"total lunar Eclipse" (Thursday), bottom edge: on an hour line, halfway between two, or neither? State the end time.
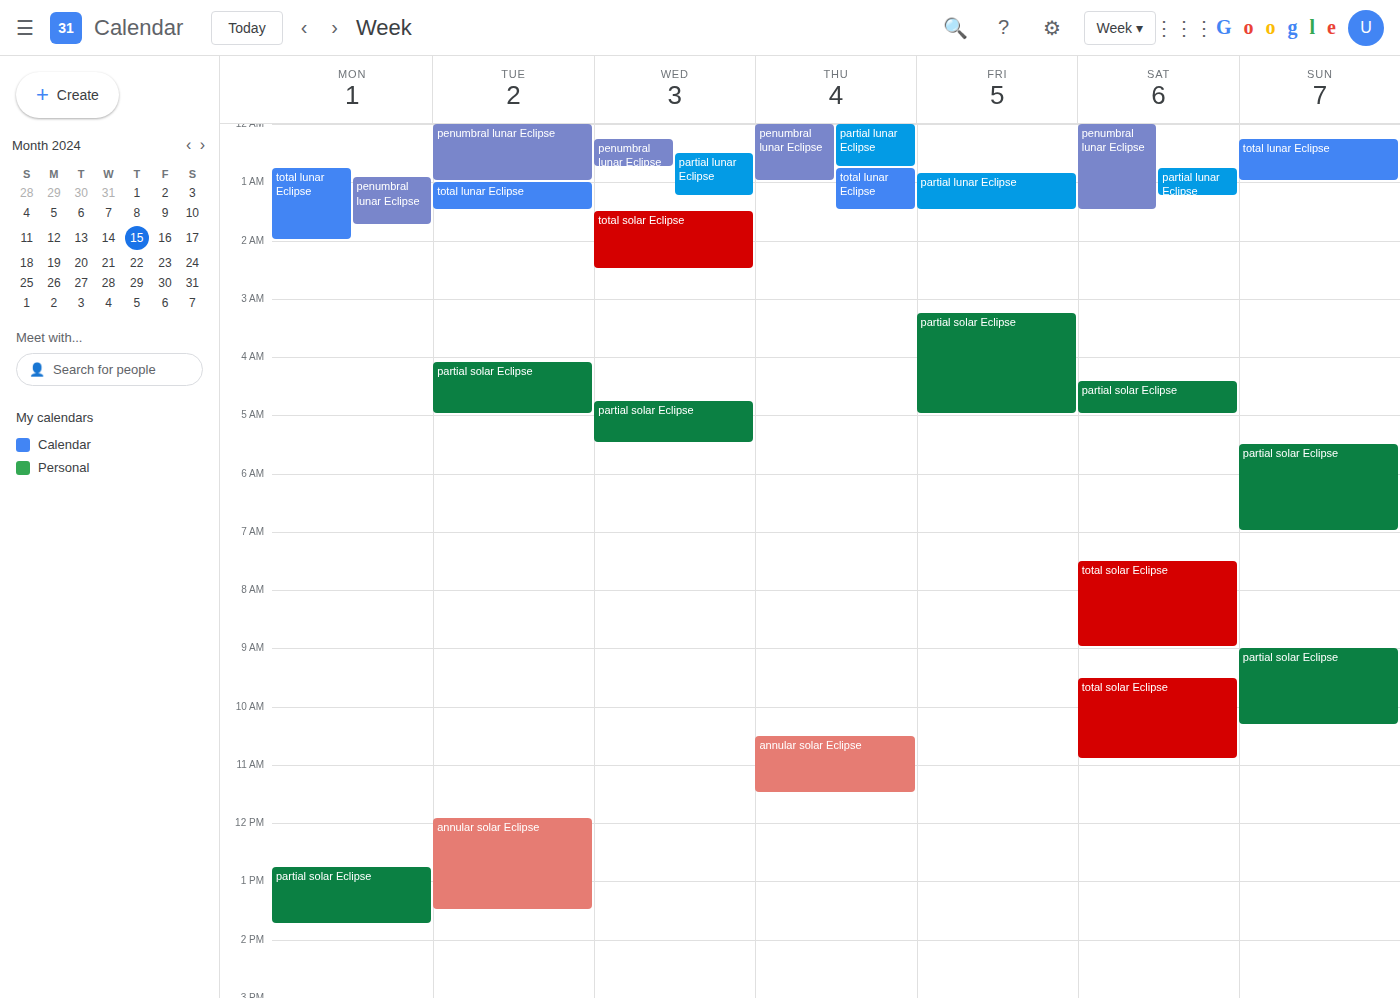
1:30 AM -- halfway between the 1 AM and 2 AM lines.